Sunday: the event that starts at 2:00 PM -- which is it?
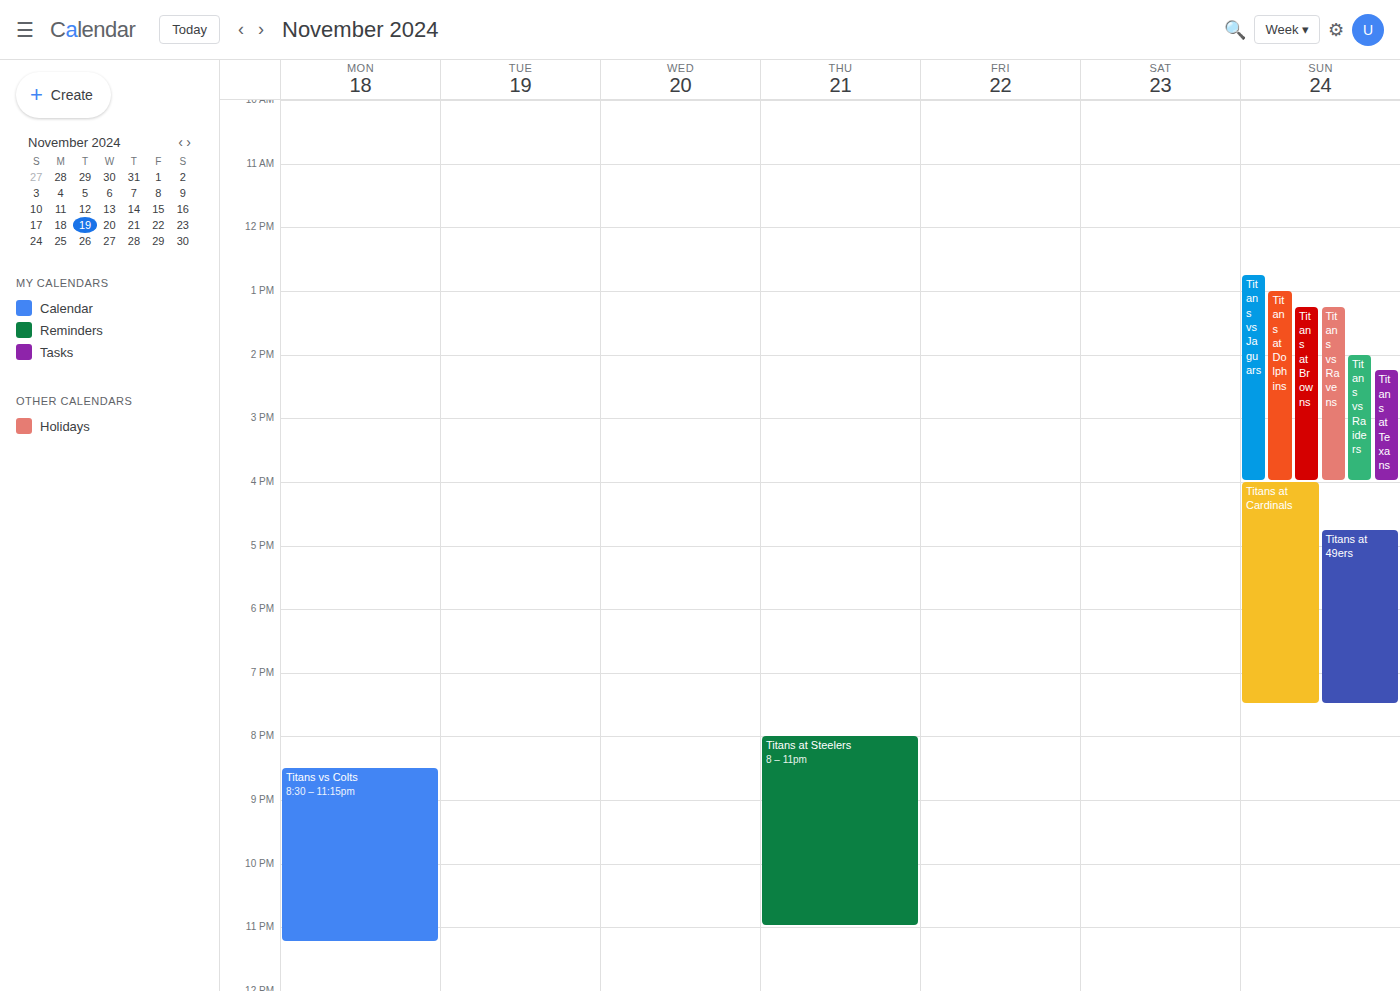
"Titans vs Raiders"